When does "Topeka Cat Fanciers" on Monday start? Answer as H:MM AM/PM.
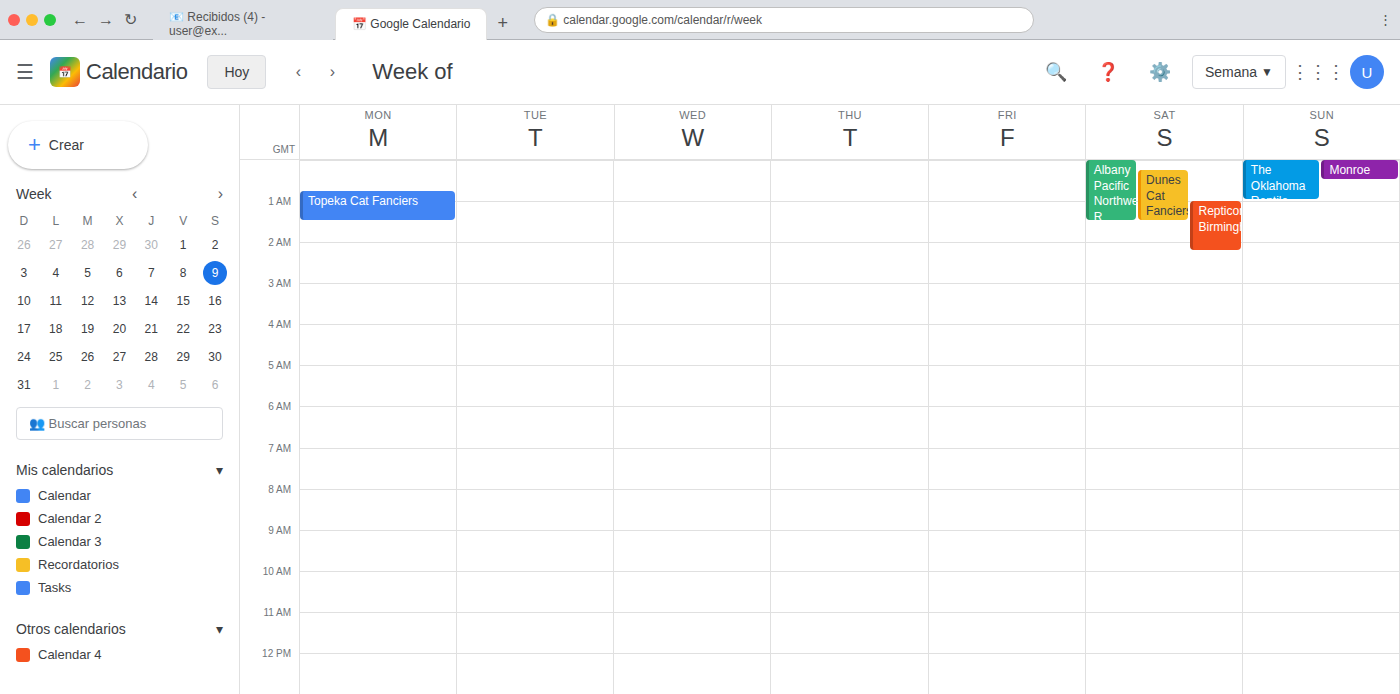
12:45 AM